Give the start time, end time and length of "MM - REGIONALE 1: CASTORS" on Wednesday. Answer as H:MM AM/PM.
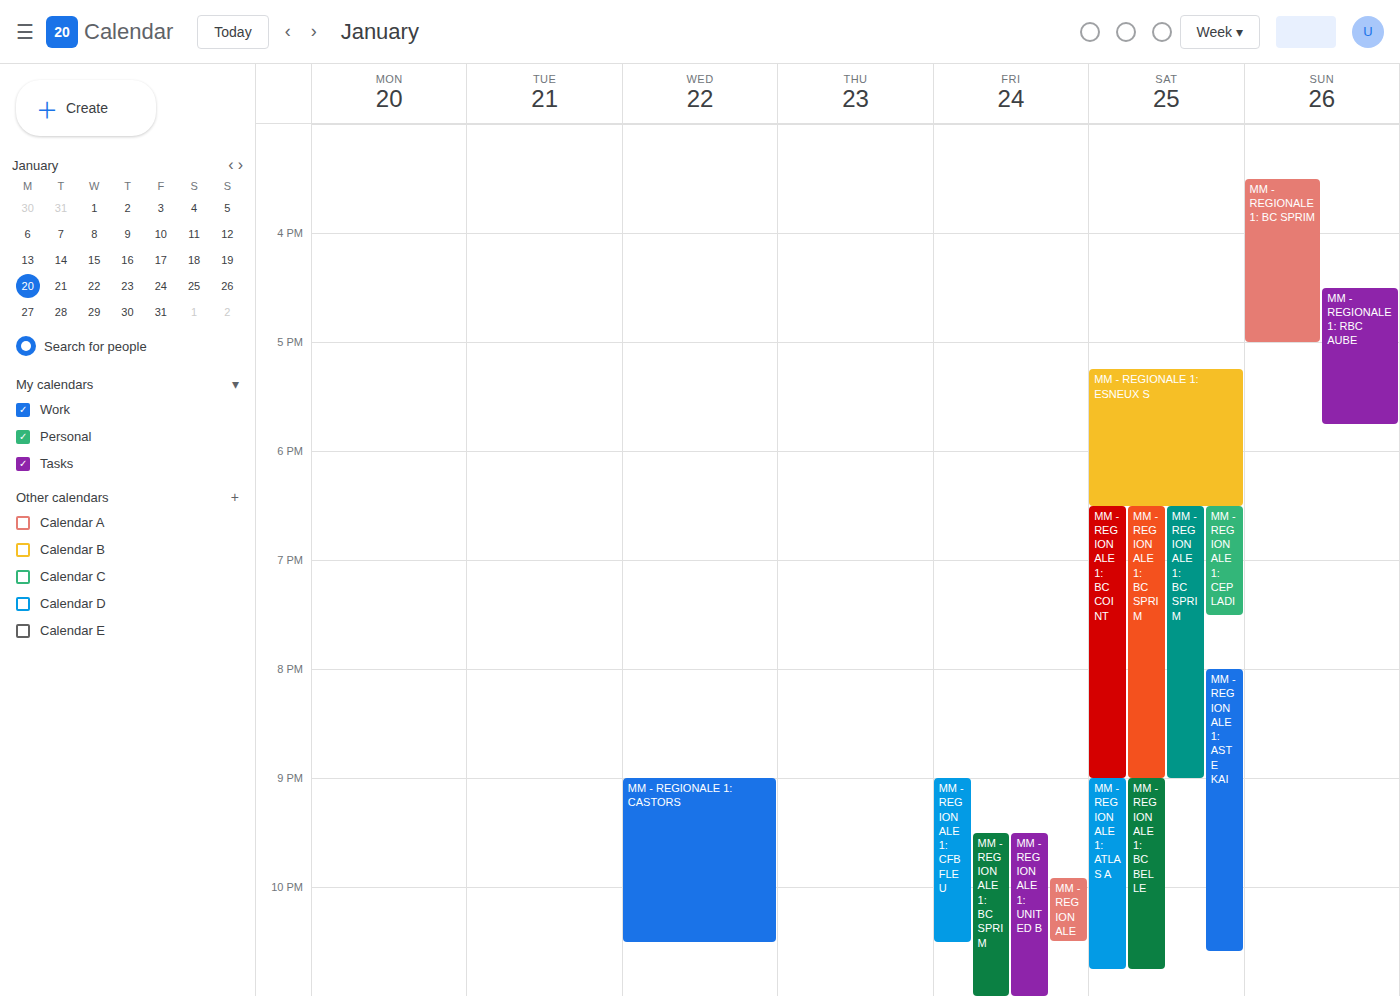
9:00 PM to 10:30 PM, 1 hour 30 minutes